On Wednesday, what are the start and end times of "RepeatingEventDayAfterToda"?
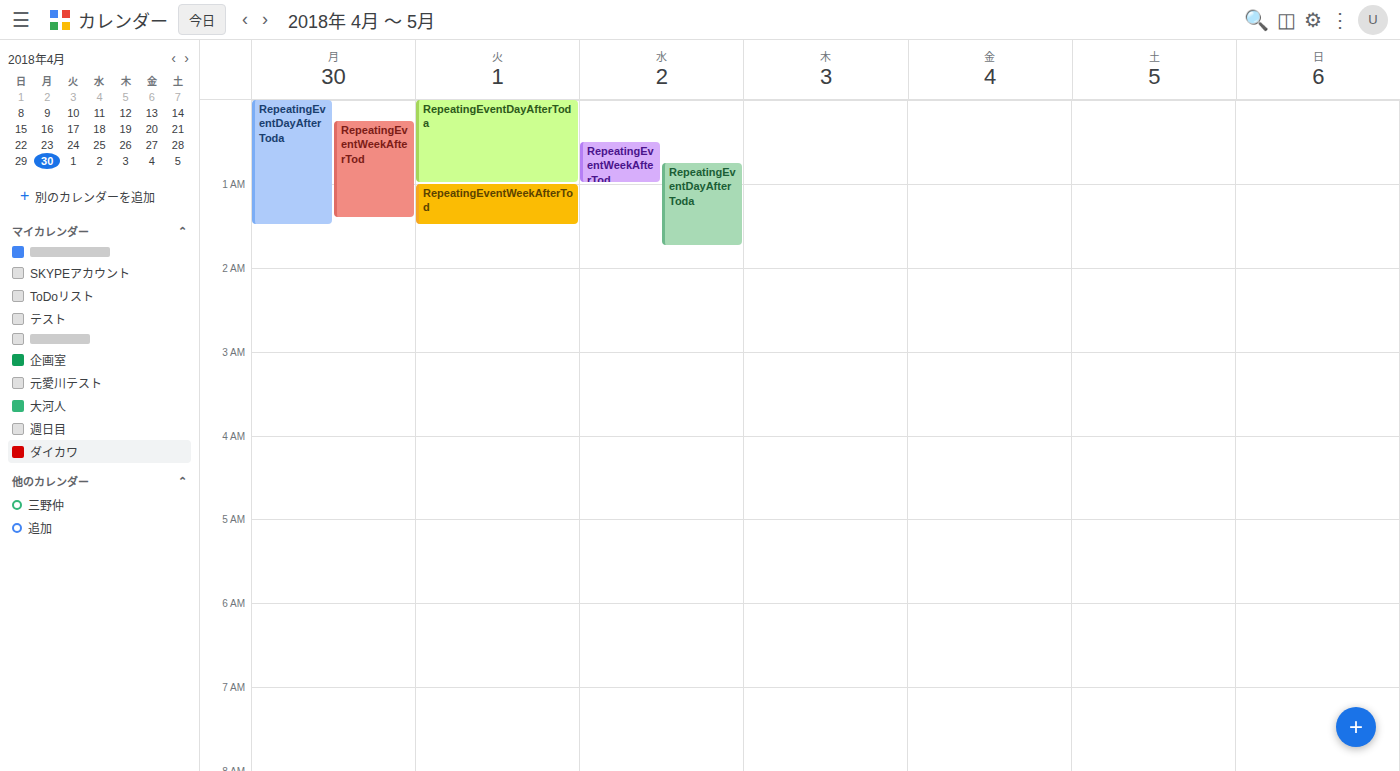
00:45 to 01:45